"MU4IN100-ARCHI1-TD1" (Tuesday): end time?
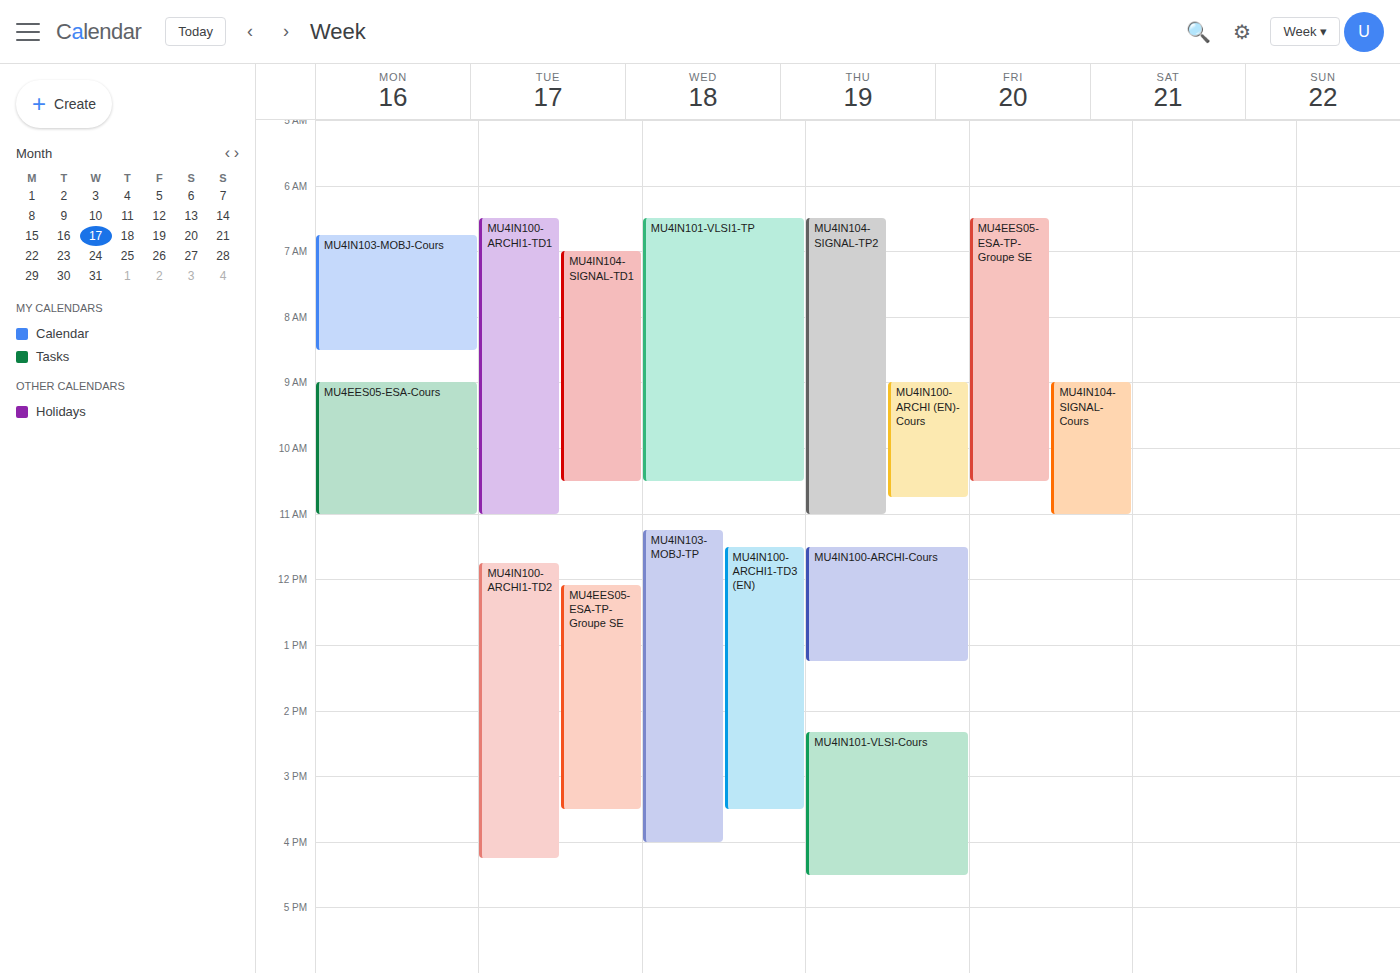
11:00 AM